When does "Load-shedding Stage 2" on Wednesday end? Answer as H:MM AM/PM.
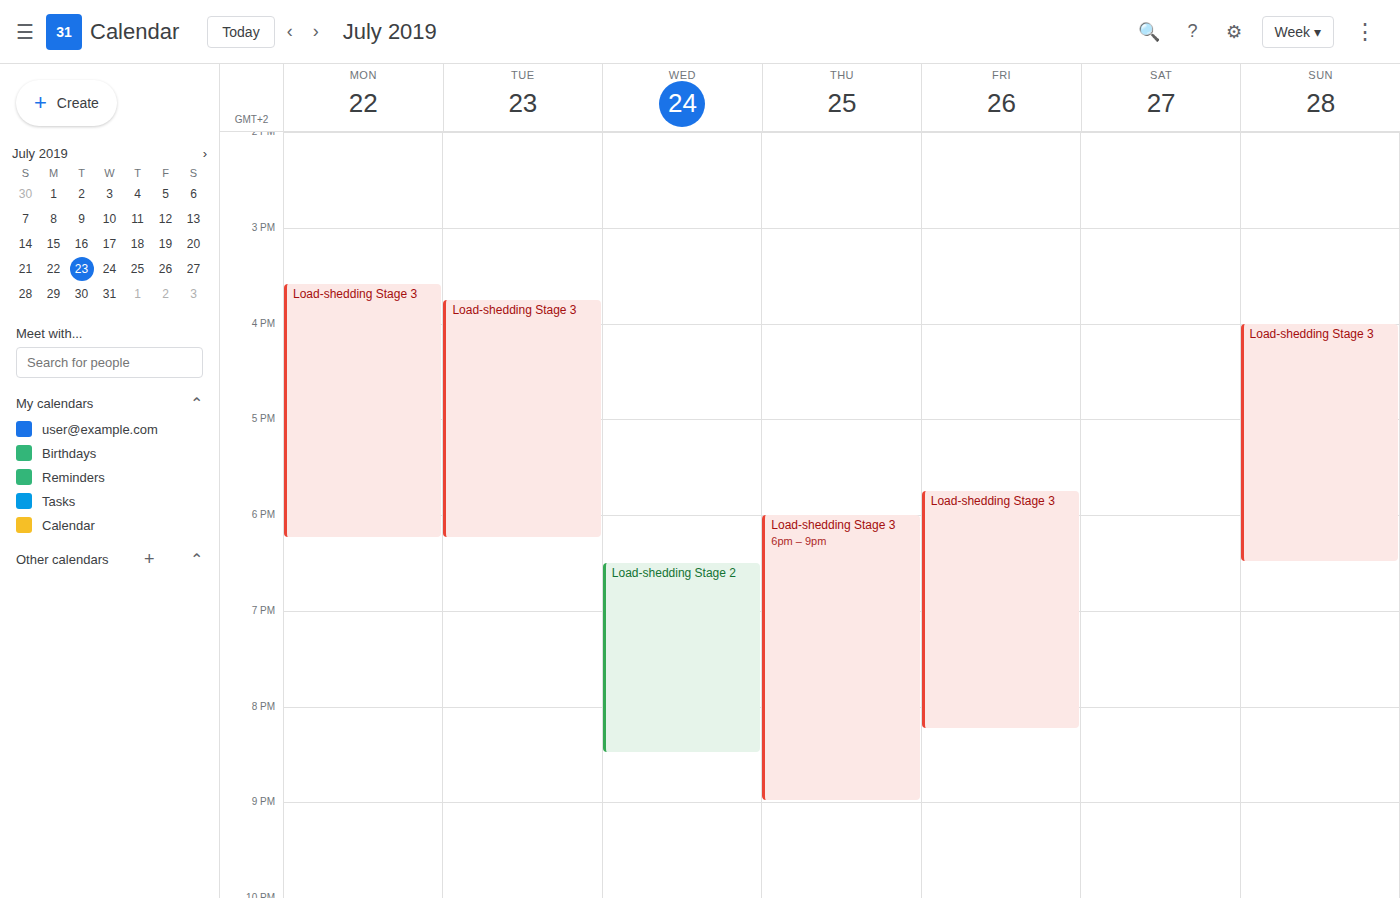
8:30 PM